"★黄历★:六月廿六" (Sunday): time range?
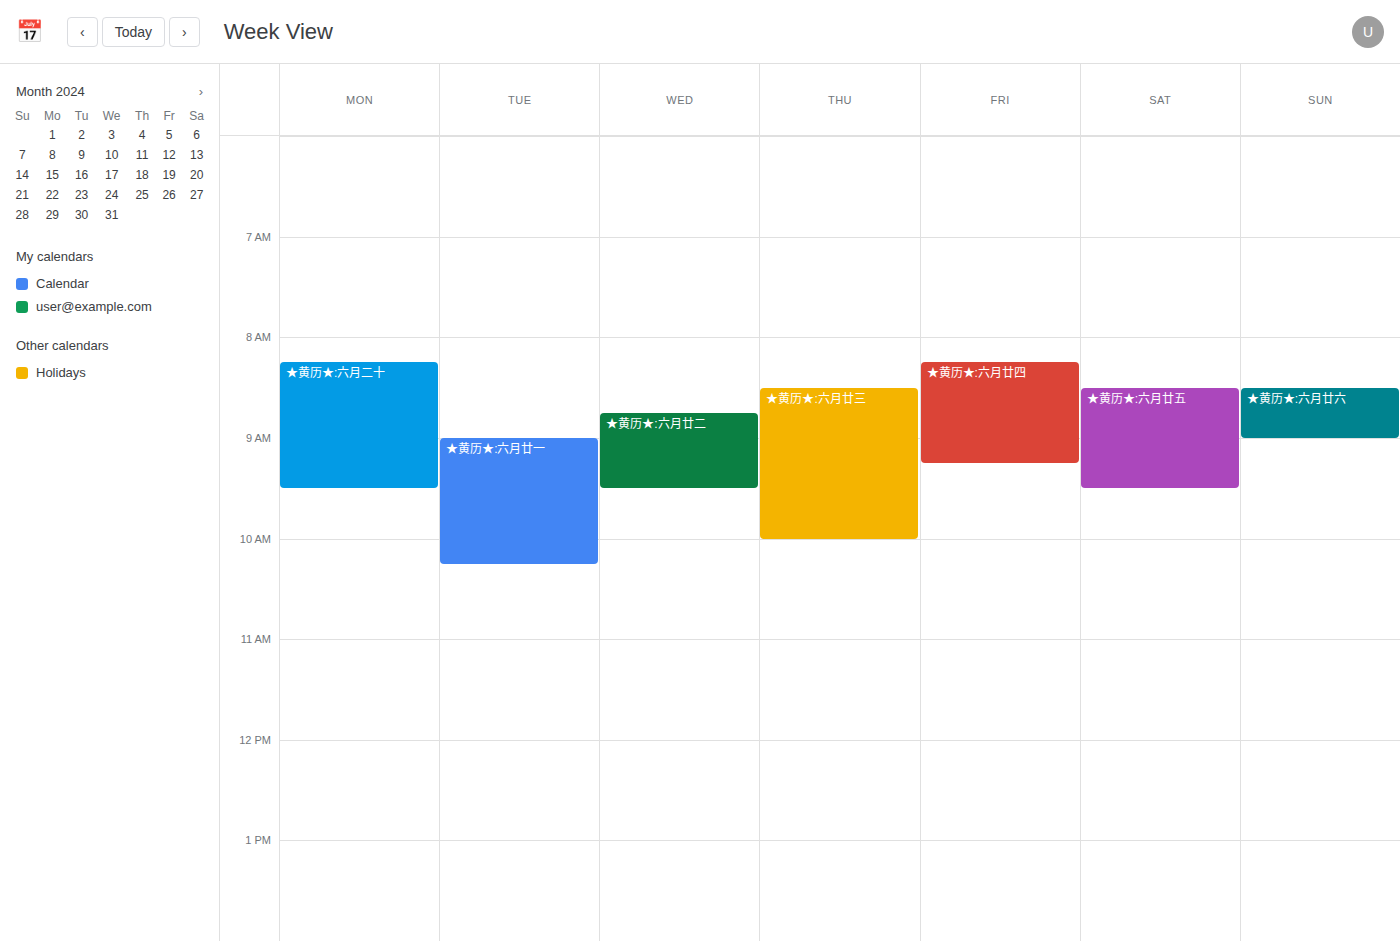
8:30 AM to 9:00 AM